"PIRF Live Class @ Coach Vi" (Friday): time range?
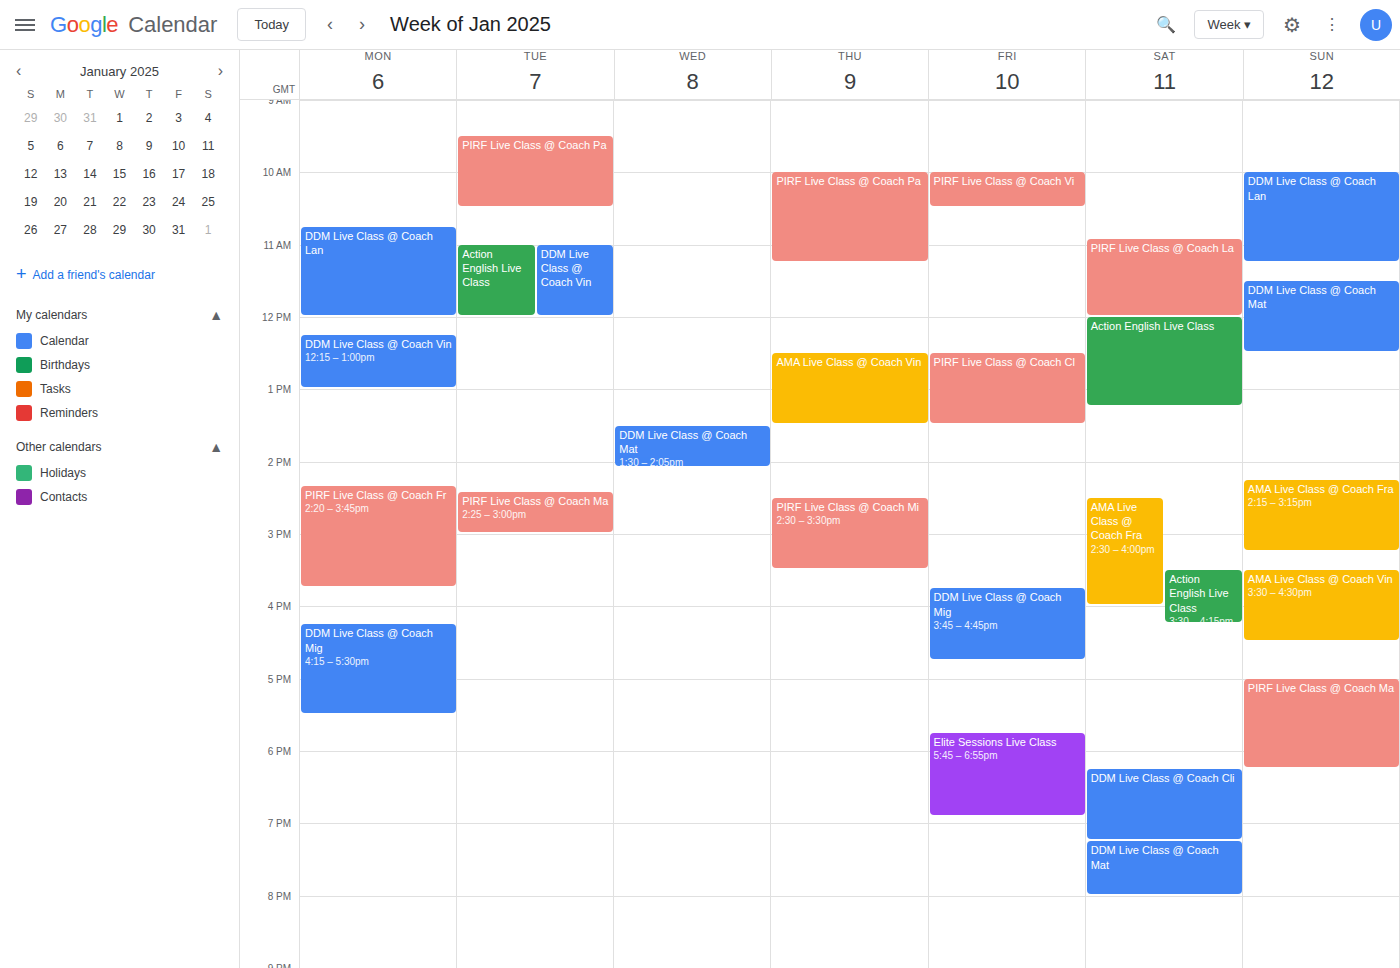
10:00 to 10:30